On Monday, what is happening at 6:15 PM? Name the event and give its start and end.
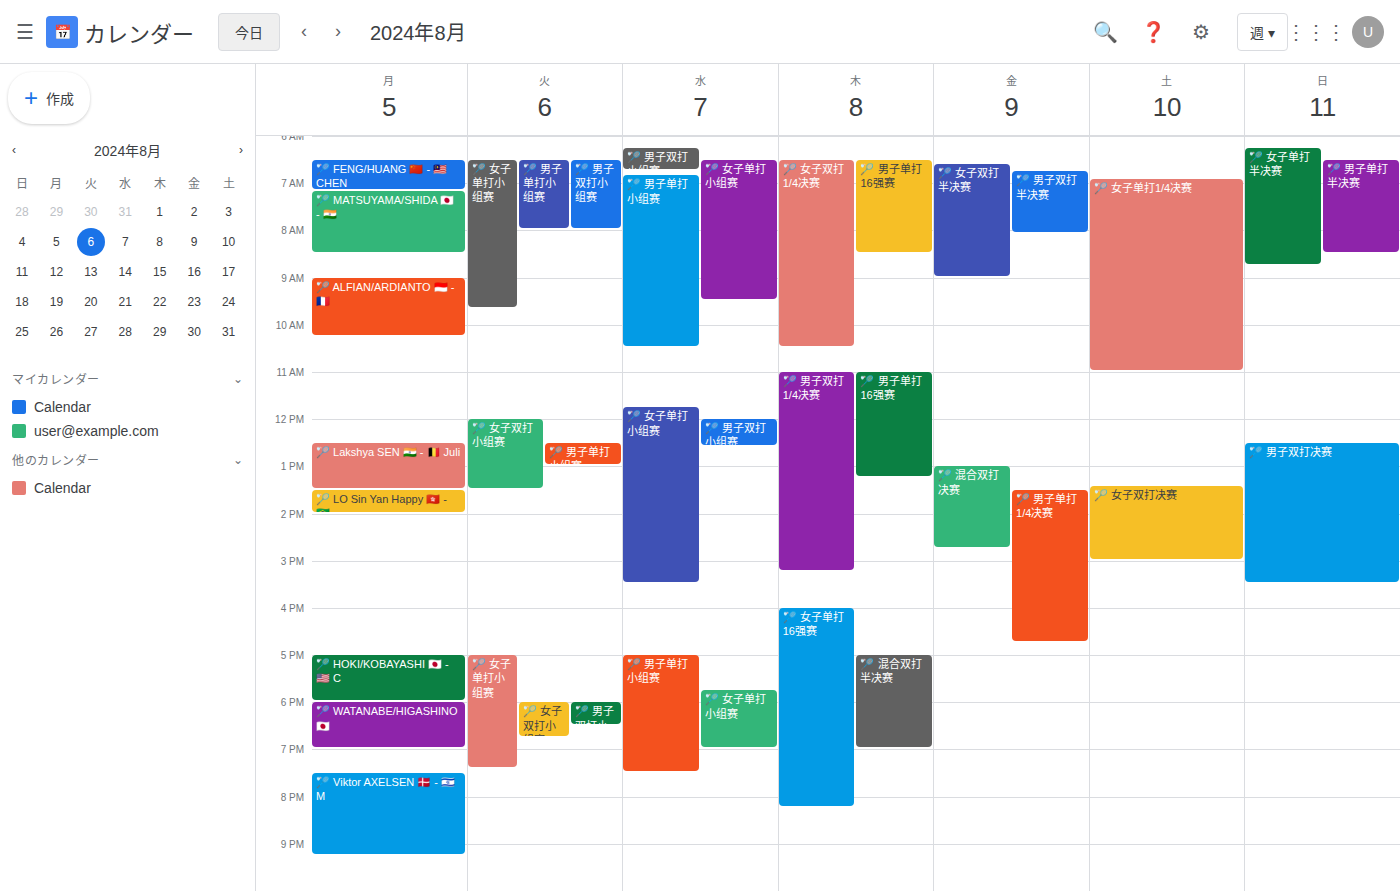
"🏸 WATANABE/HIGASHINO 🇯🇵", 6:00 PM to 7:00 PM